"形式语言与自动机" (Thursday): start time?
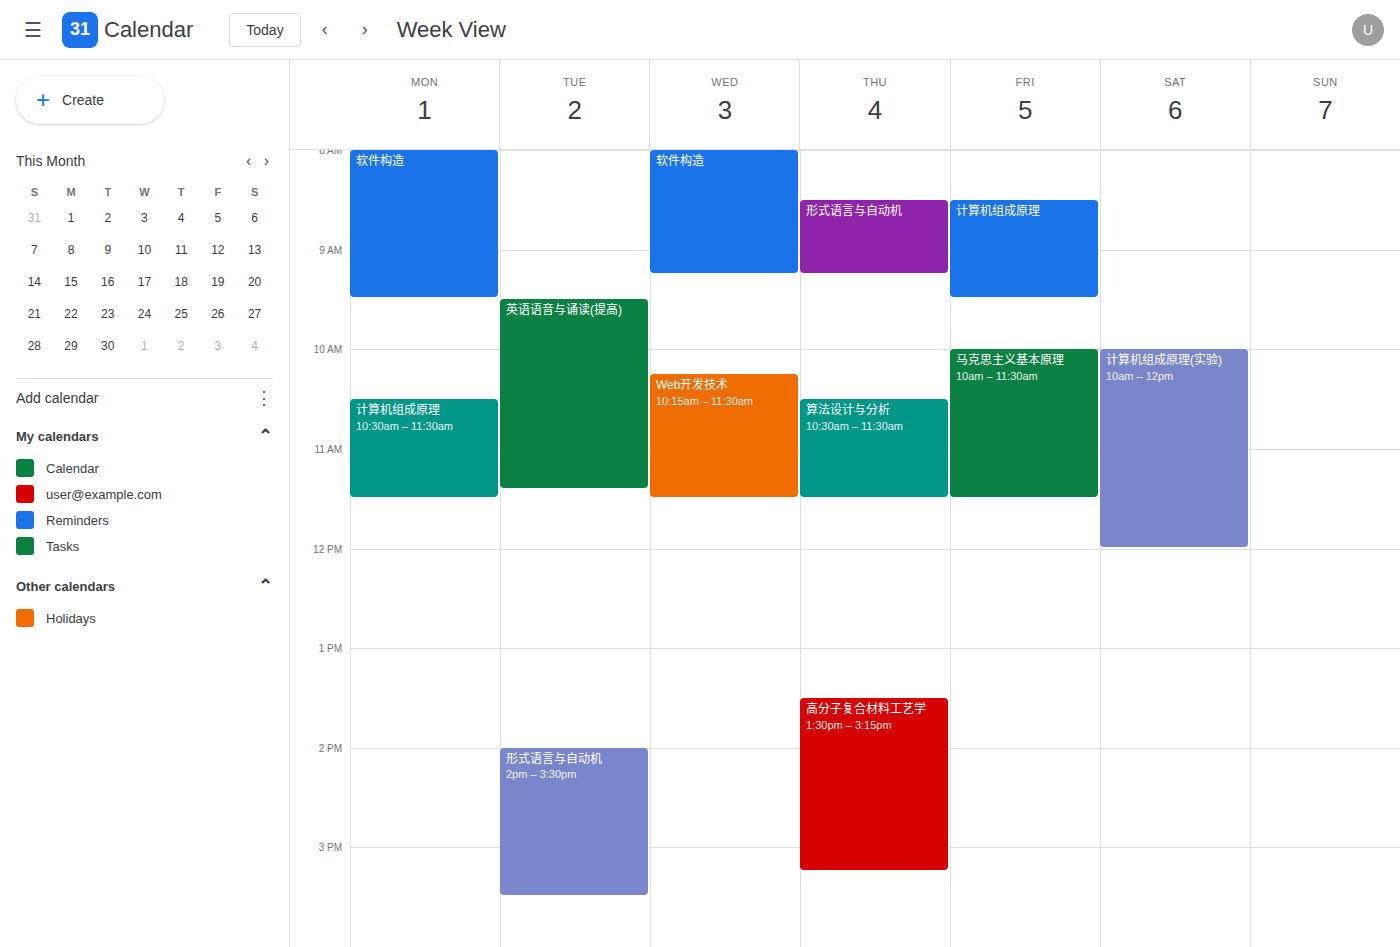
8:30 AM